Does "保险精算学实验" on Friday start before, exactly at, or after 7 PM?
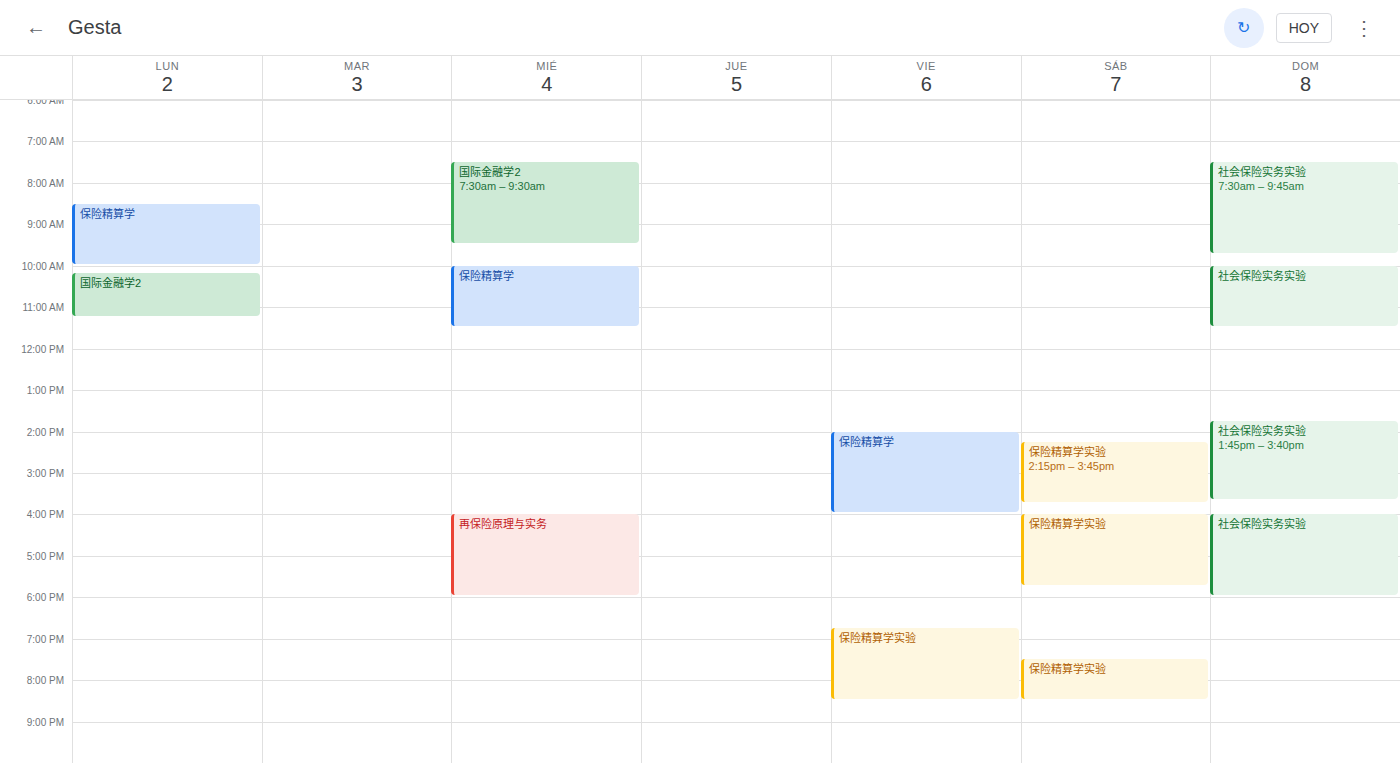
6:45 PM -- before 7 PM, 15 minutes above the 7 PM line.